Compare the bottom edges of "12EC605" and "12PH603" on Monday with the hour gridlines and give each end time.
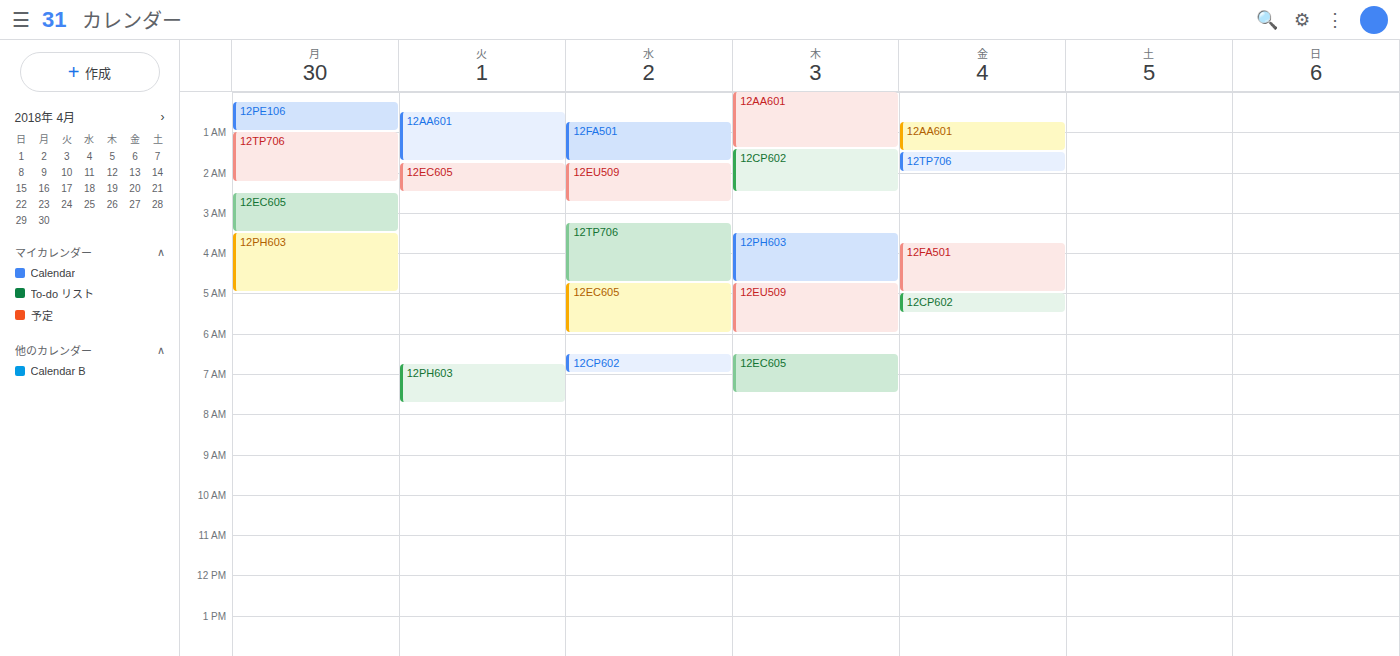
"12EC605": 03:30, halfway between the 03:00 and 04:00 lines. "12PH603": 05:00, exactly on the 05:00 line.